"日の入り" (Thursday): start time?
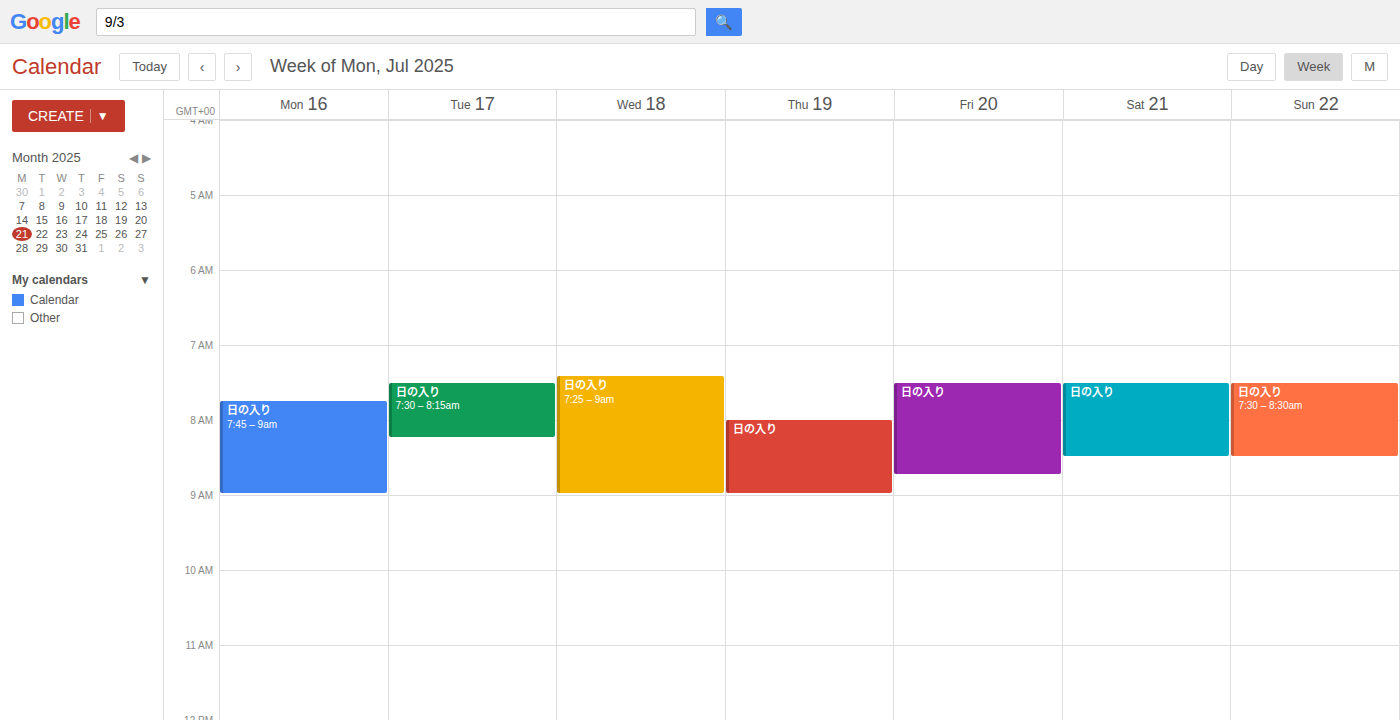
08:00